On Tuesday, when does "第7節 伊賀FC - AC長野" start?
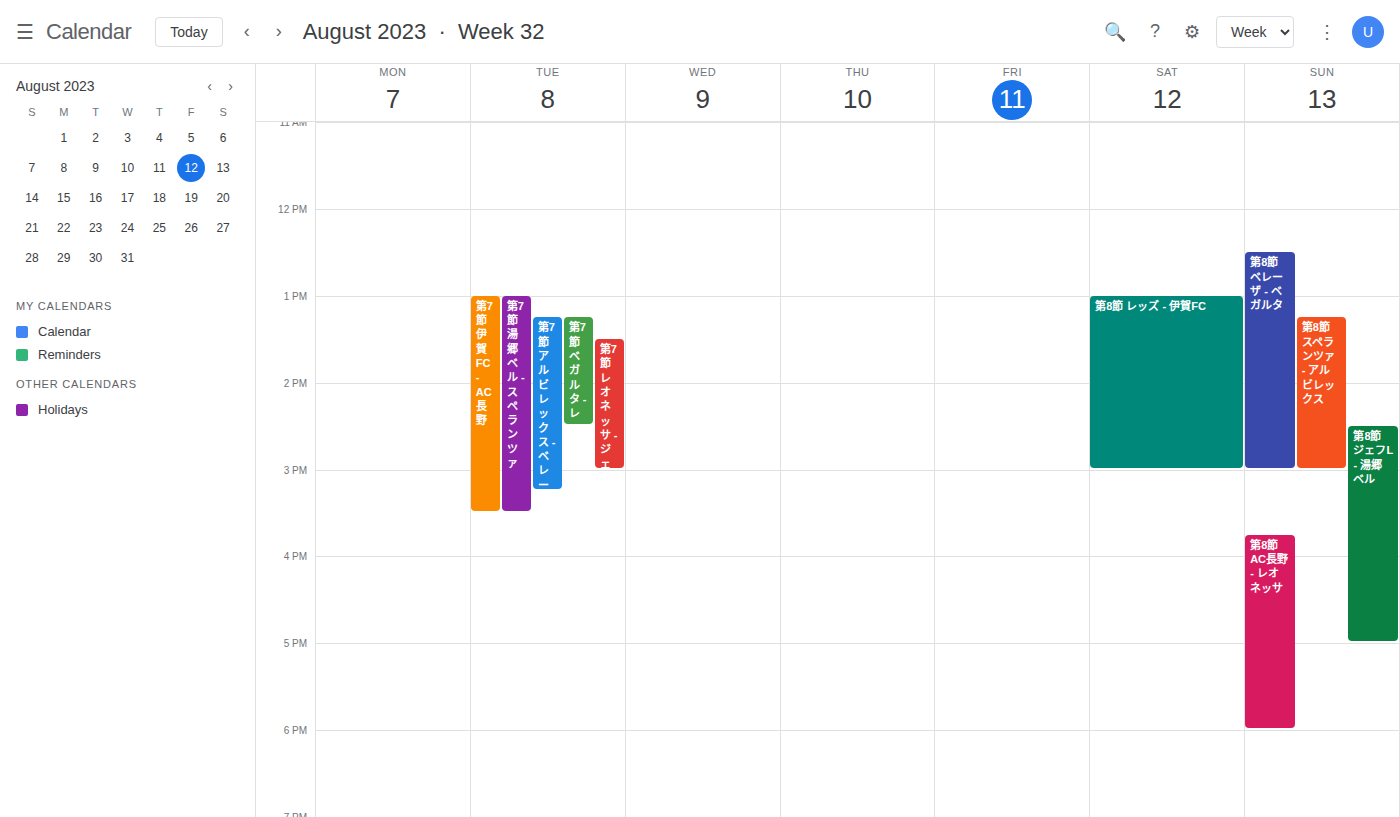
1:00 PM